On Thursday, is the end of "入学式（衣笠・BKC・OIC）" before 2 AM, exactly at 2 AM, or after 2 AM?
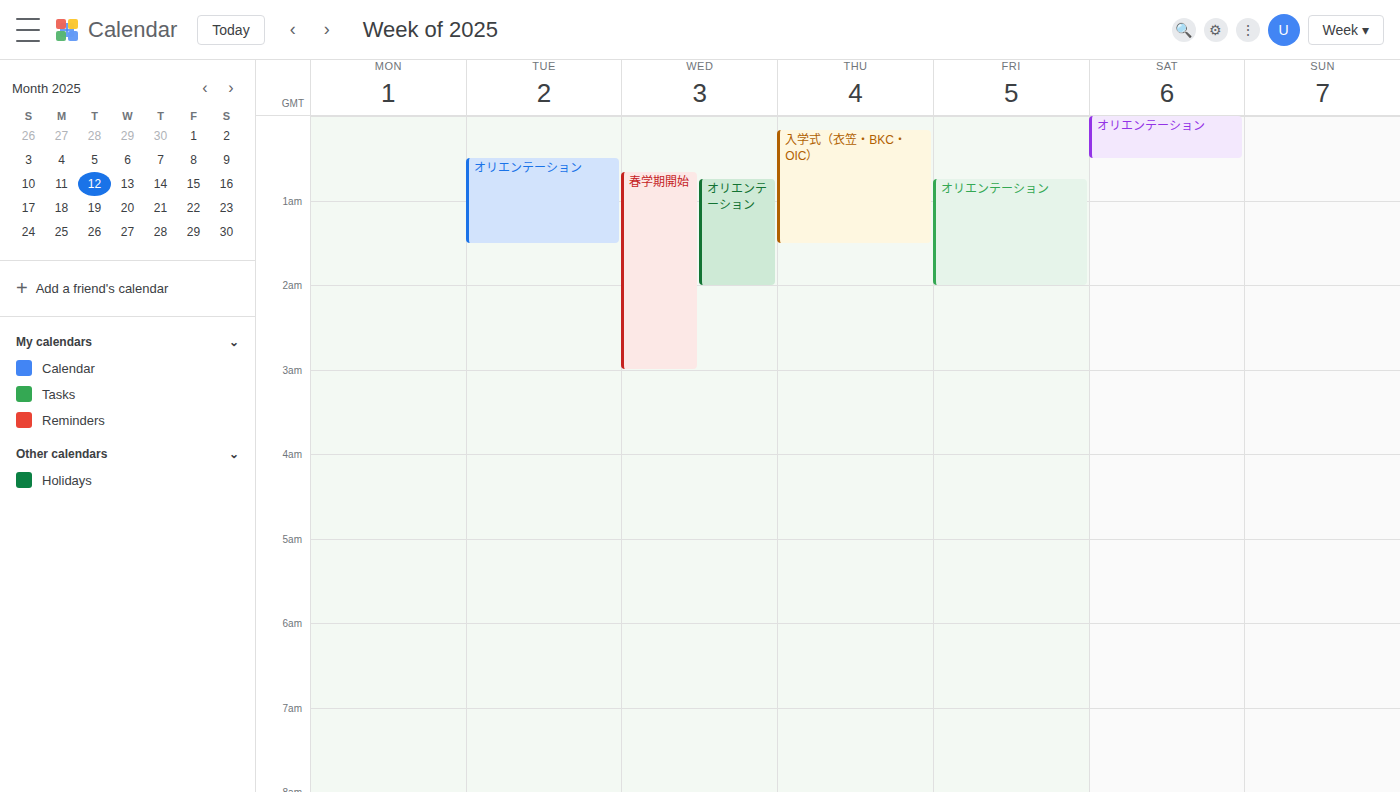
1:30 AM -- before 2 AM, 30 minutes above the 2 AM line.